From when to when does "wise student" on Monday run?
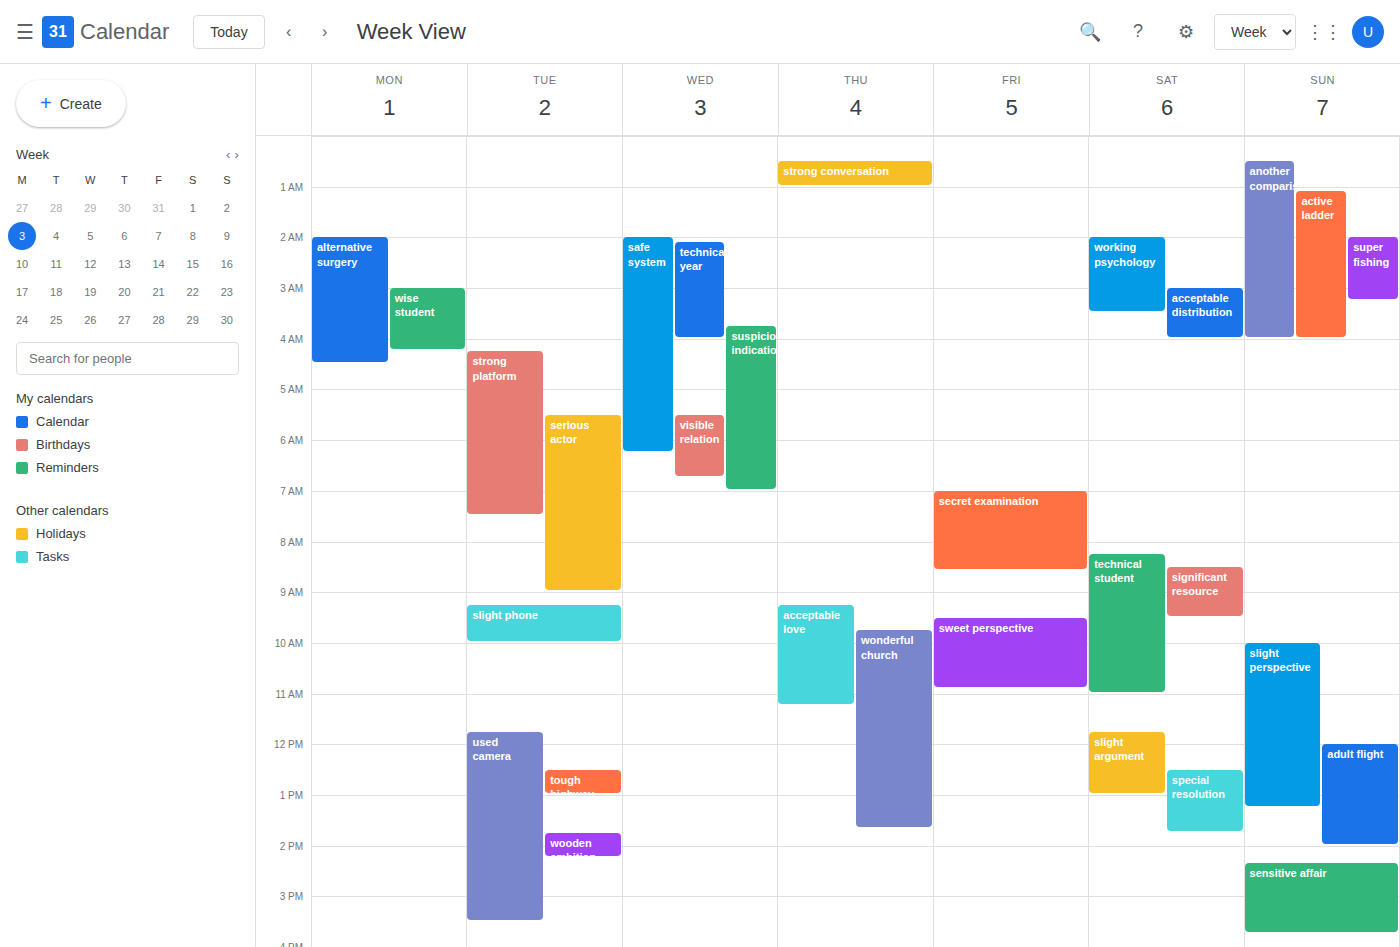
03:00 to 04:15